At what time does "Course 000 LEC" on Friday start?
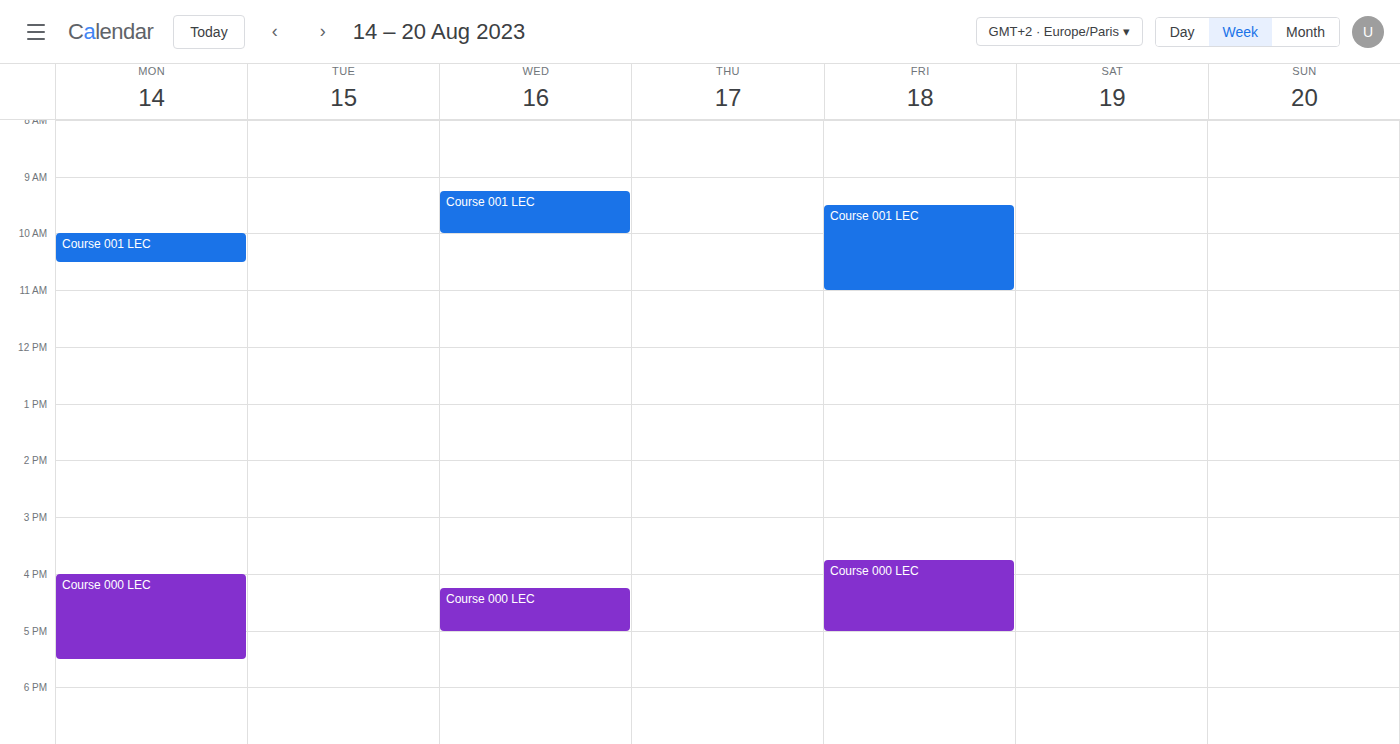
15:45